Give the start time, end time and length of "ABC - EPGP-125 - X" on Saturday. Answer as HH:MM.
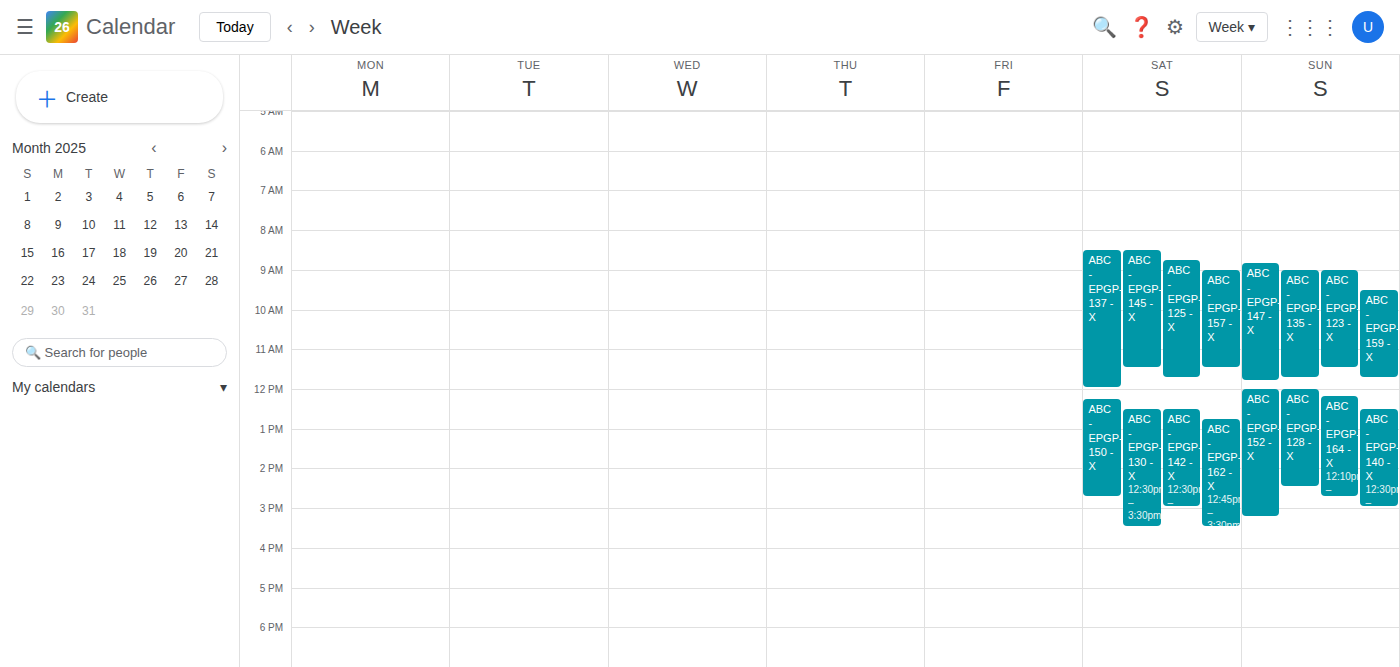
08:45 to 11:45, 3 hours